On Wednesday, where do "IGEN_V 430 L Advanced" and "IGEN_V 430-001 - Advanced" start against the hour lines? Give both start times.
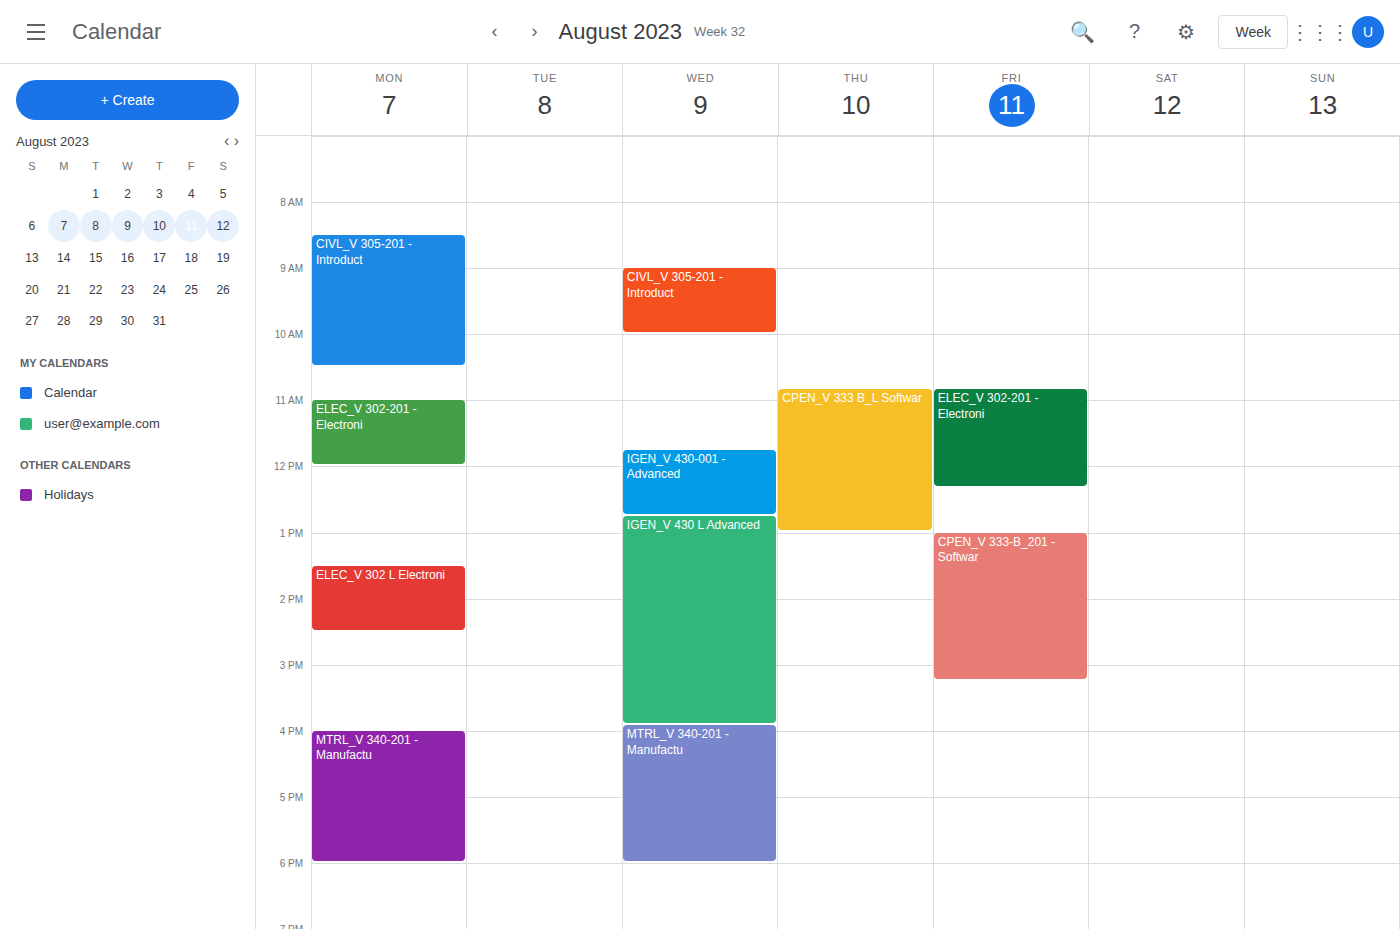
"IGEN_V 430 L Advanced": 12:45 PM, neither: three quarters of the way from the 12 PM line to the 1 PM line. "IGEN_V 430-001 - Advanced": 11:45 AM, neither: three quarters of the way from the 11 AM line to the 12 PM line.